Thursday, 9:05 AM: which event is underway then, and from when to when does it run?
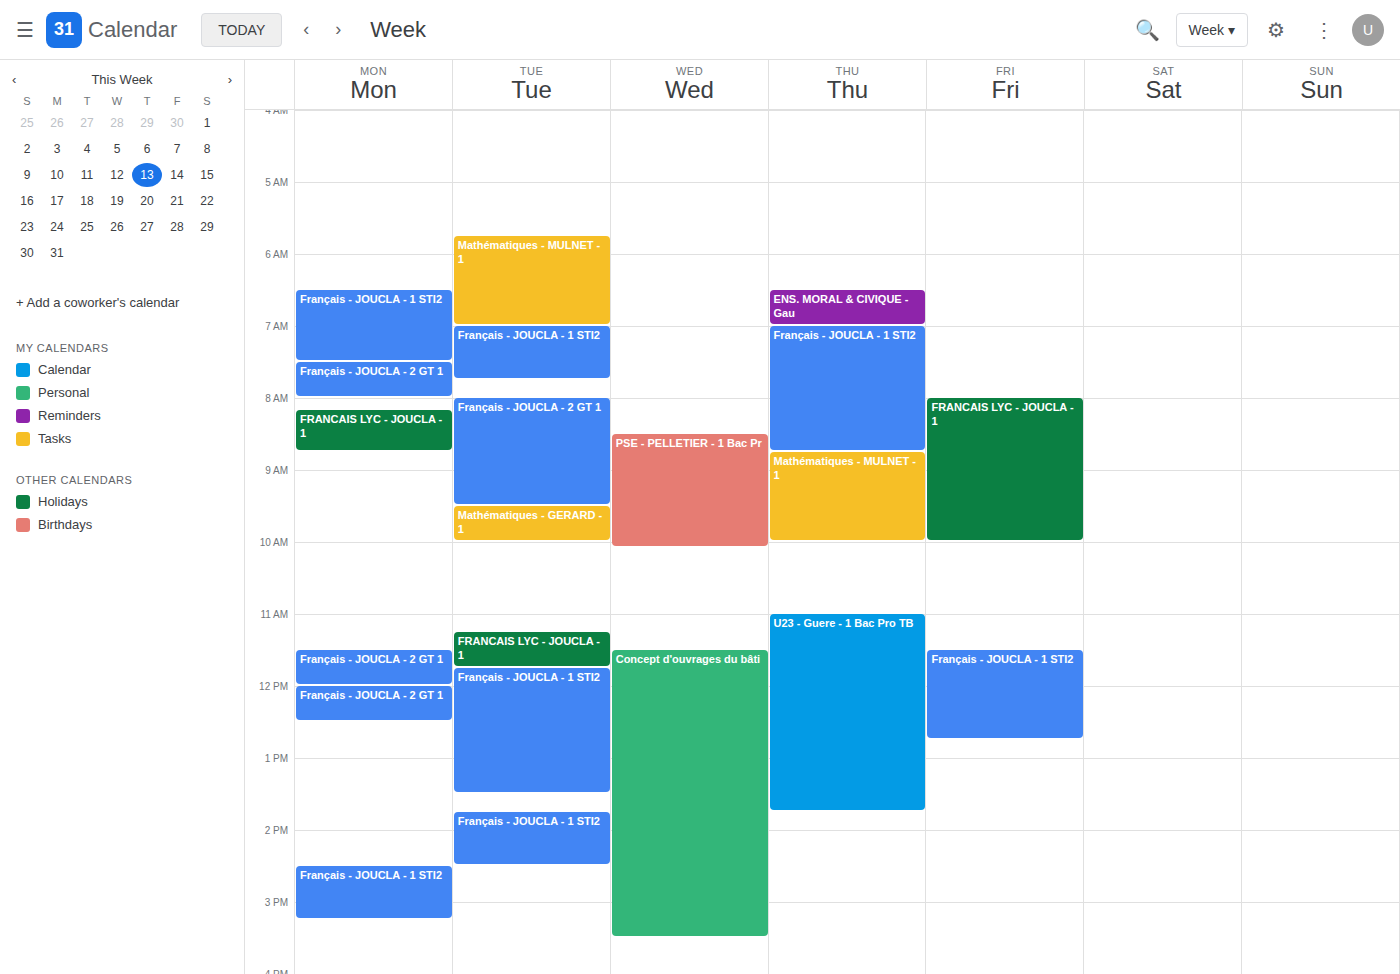
"Mathématiques - MULNET - 1", 8:45 AM to 10:00 AM